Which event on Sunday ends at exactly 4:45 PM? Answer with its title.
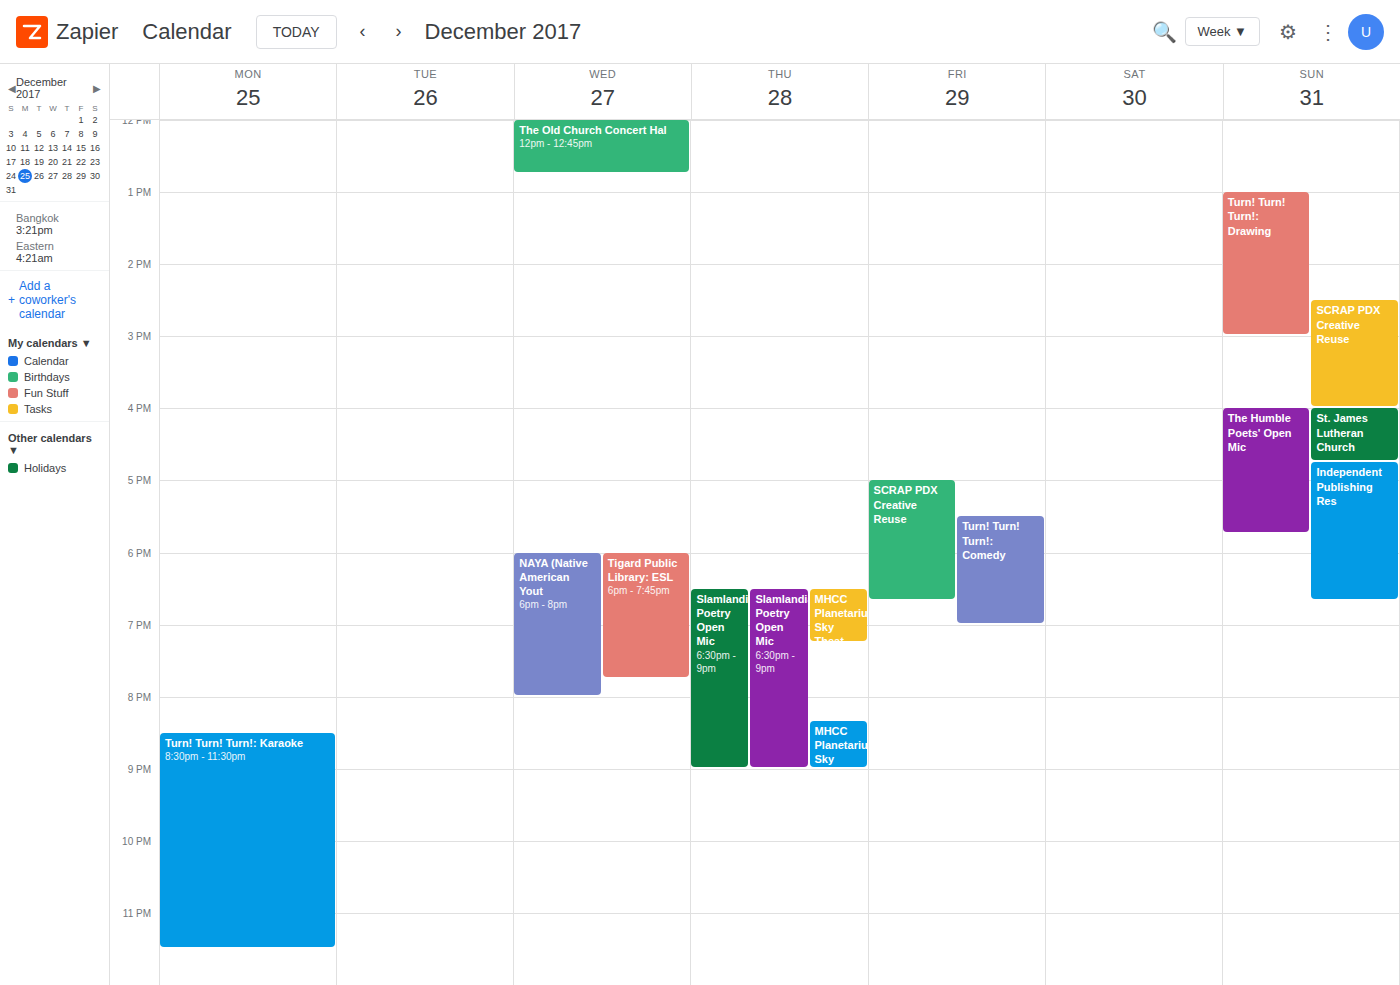
"St. James Lutheran Church"